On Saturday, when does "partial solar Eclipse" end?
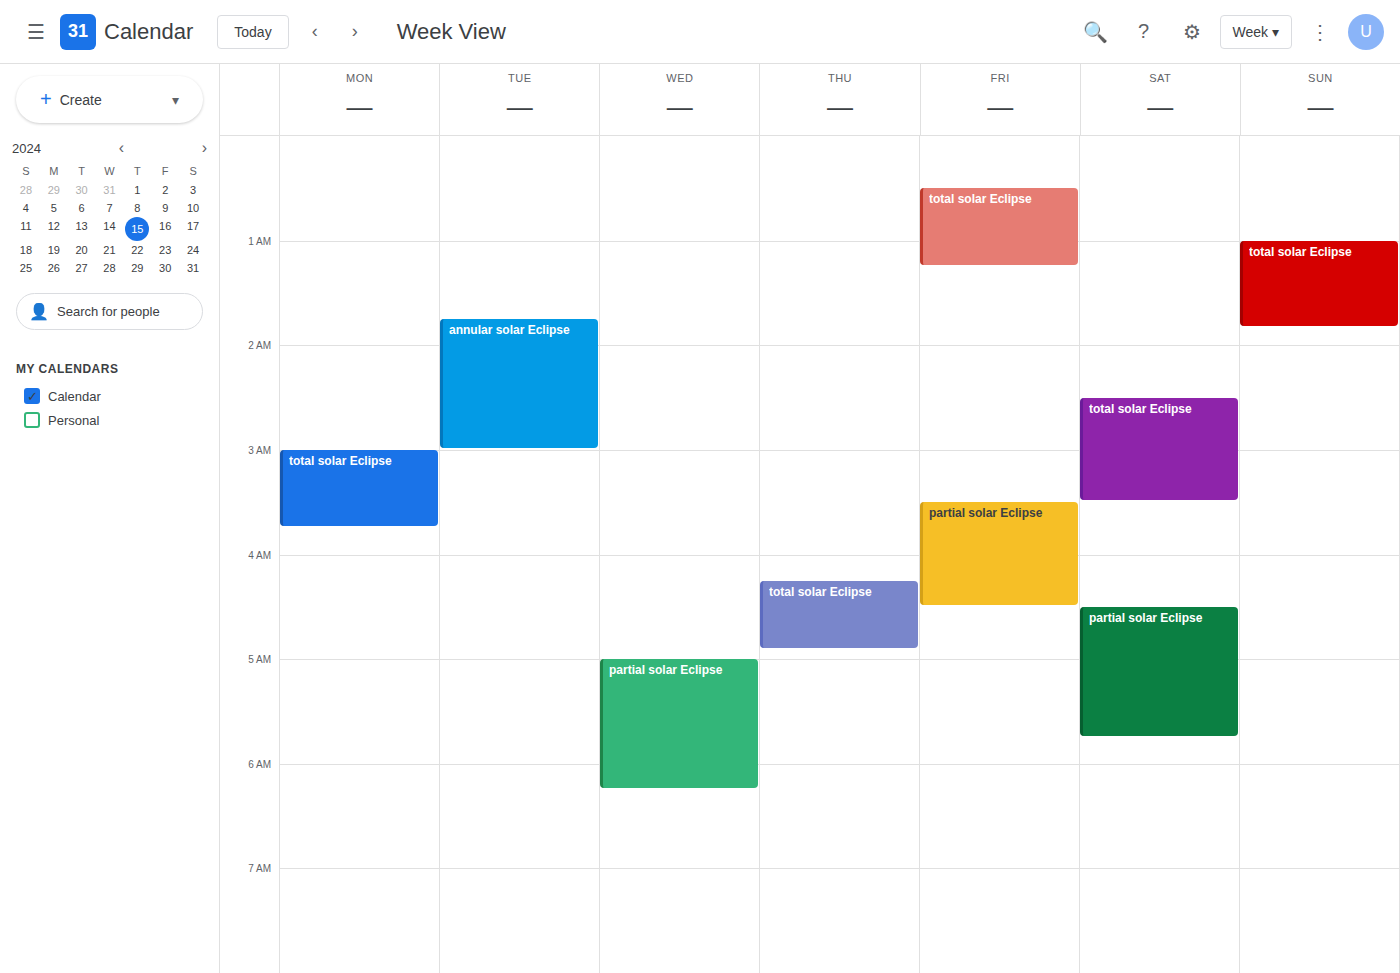
5:45 AM